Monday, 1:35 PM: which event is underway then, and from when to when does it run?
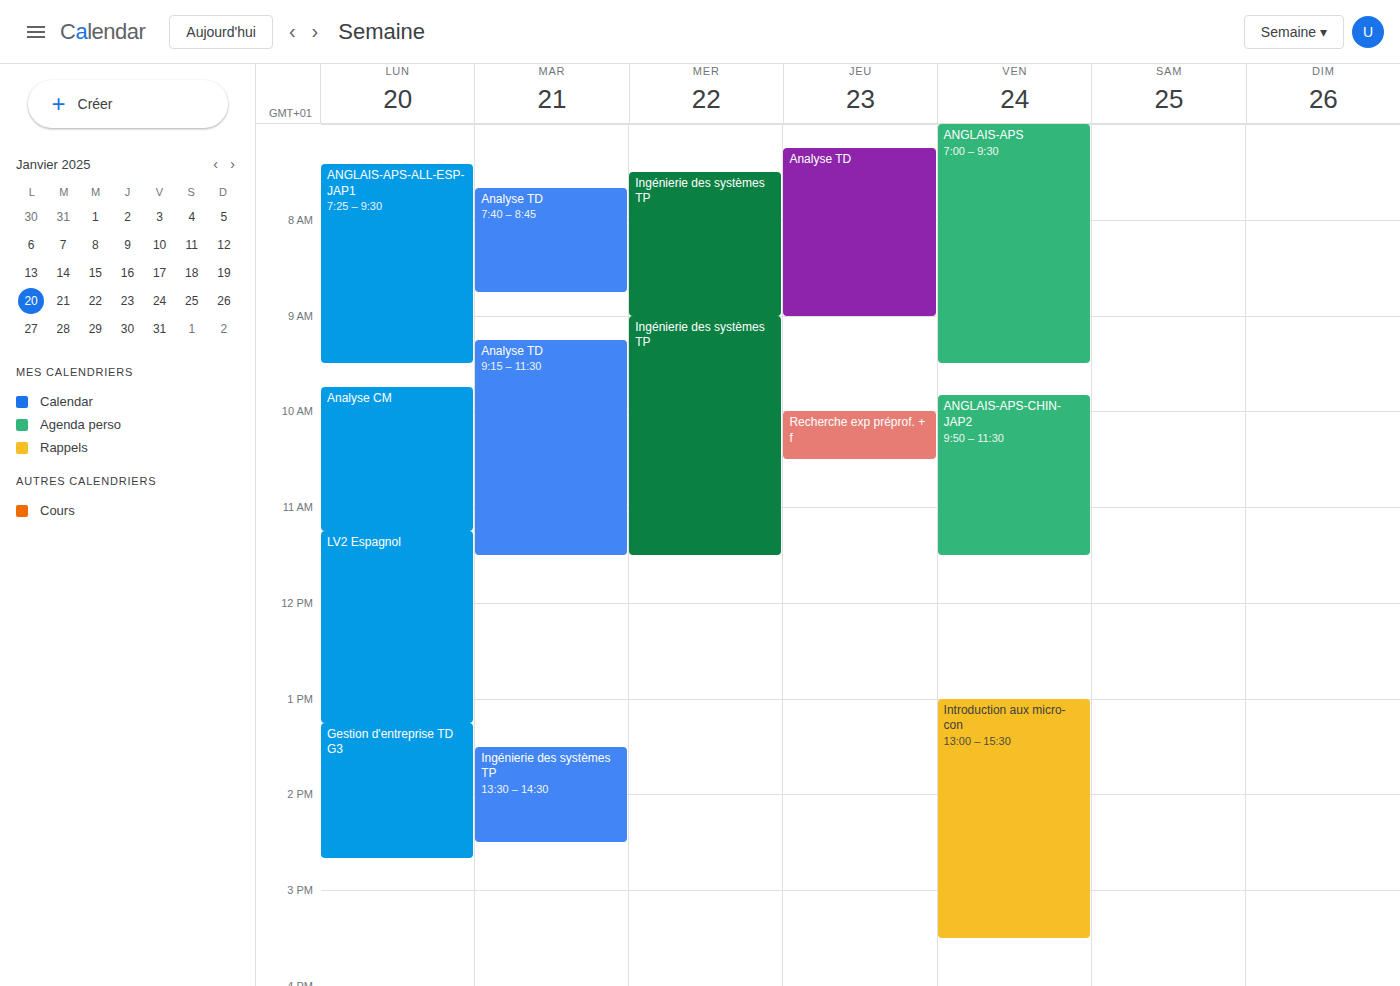
"Gestion d'entreprise TD G3", 1:15 PM to 2:40 PM